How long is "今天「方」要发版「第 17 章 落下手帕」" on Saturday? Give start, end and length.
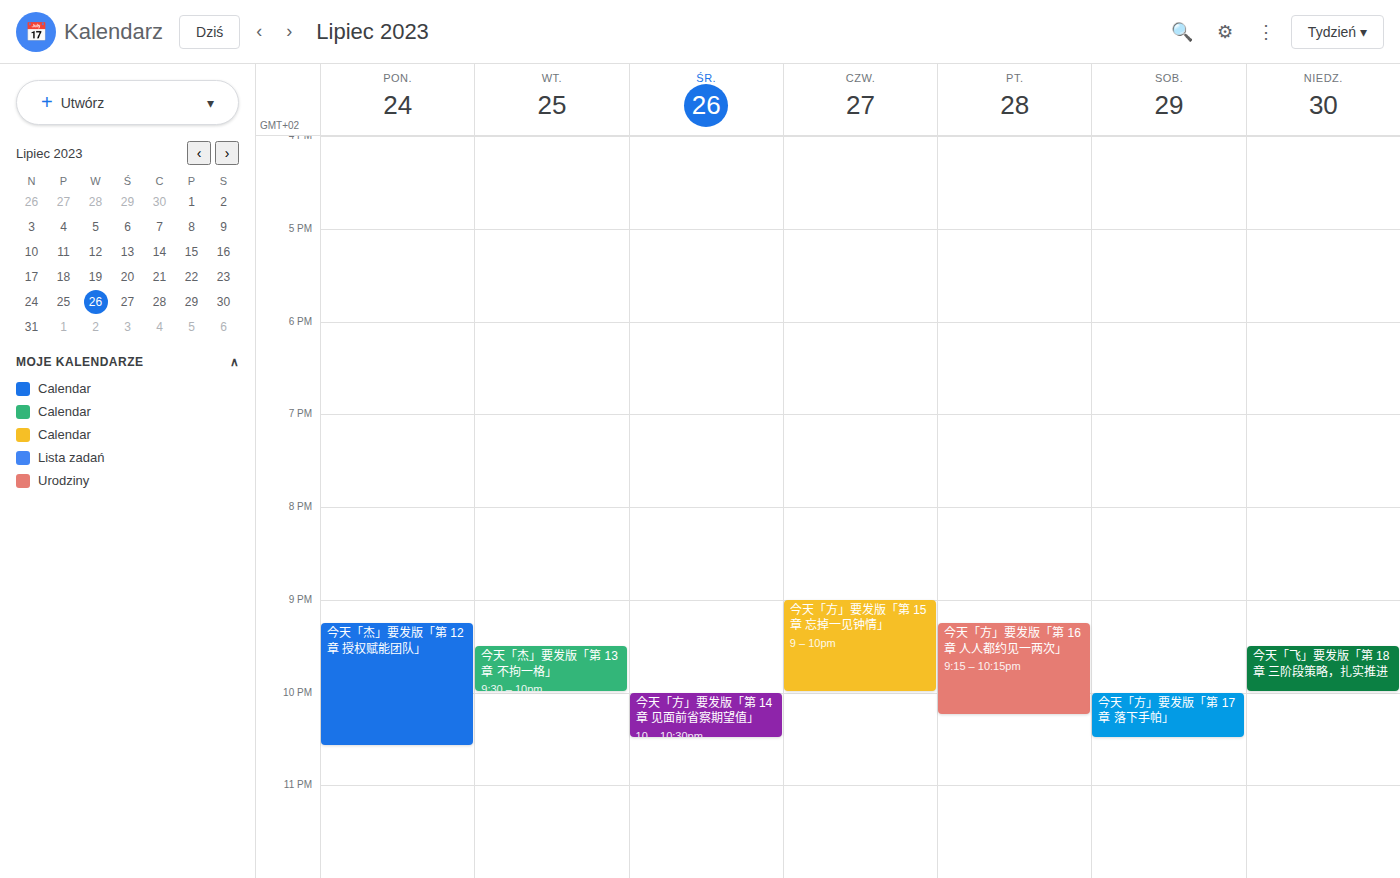
10:00 PM to 10:30 PM, 30 minutes